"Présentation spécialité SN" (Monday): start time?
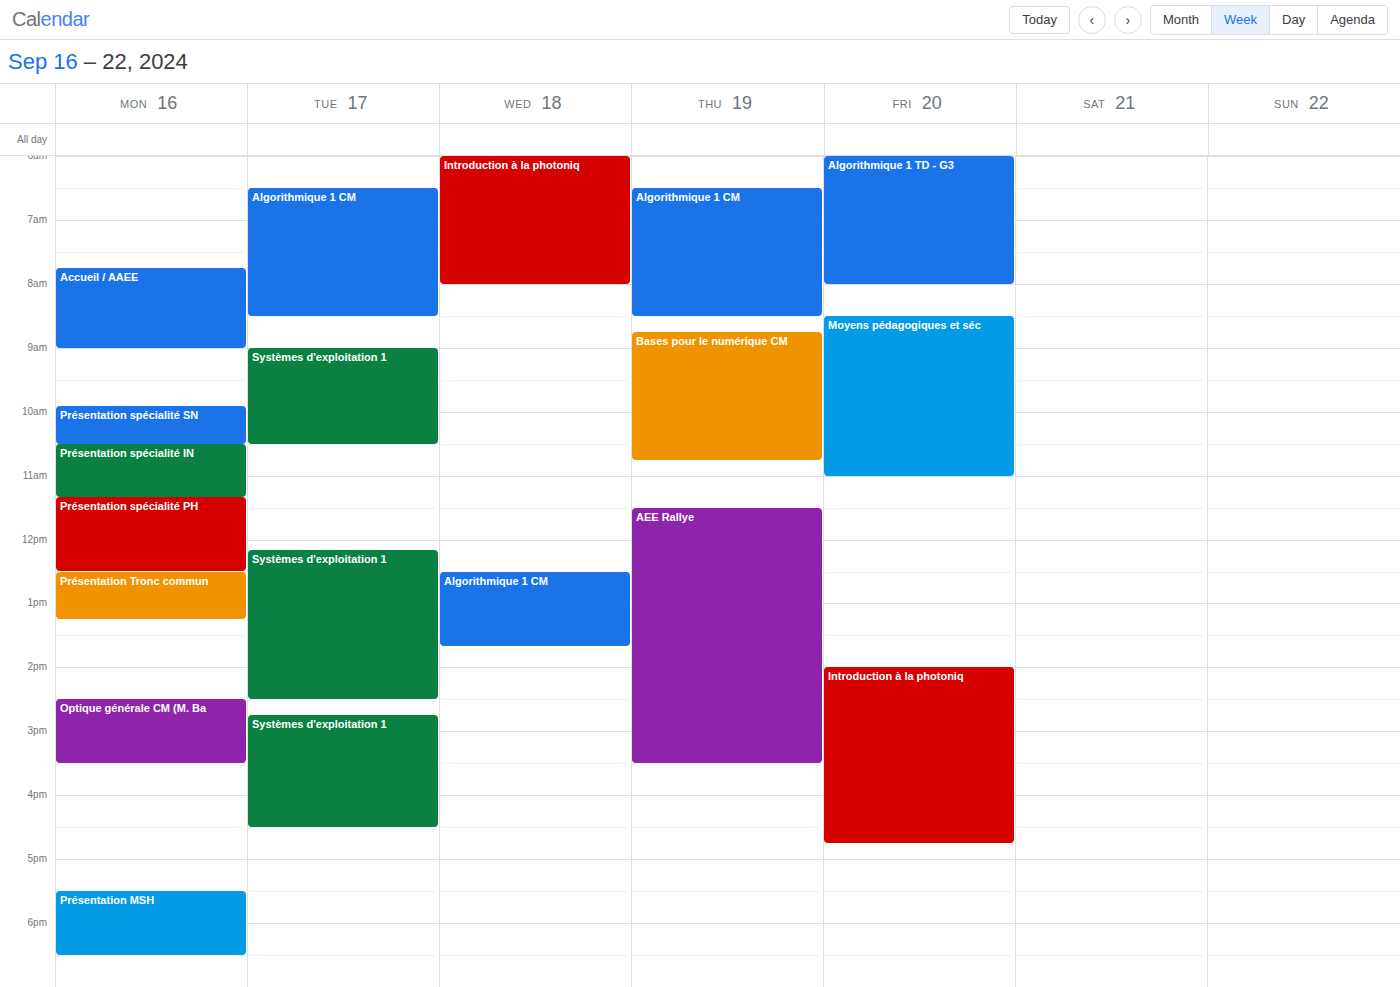
09:55